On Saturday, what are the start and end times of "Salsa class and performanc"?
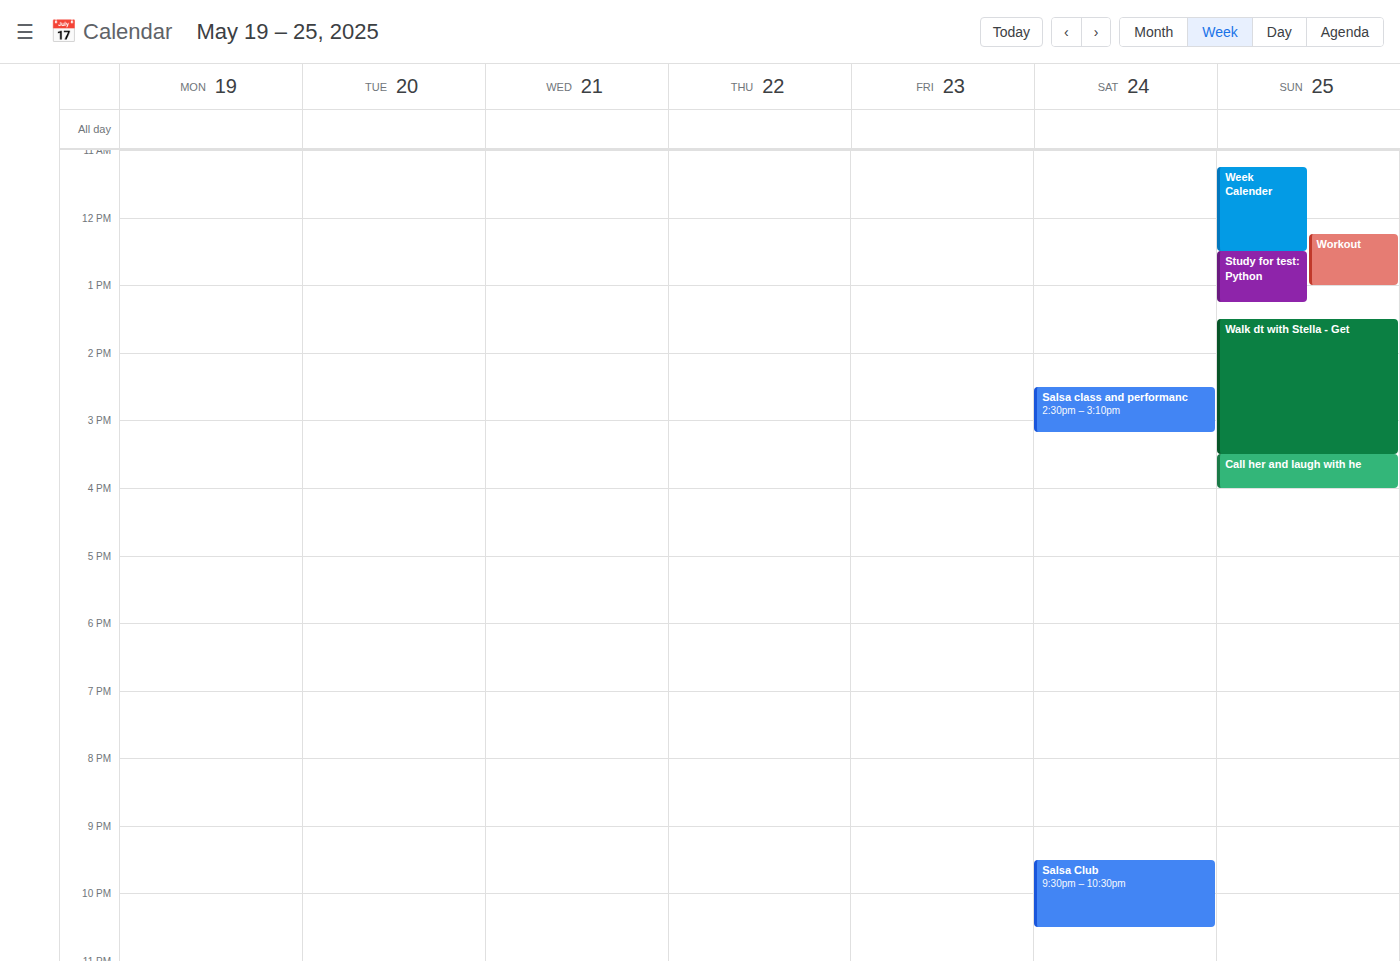
2:30 PM to 3:10 PM